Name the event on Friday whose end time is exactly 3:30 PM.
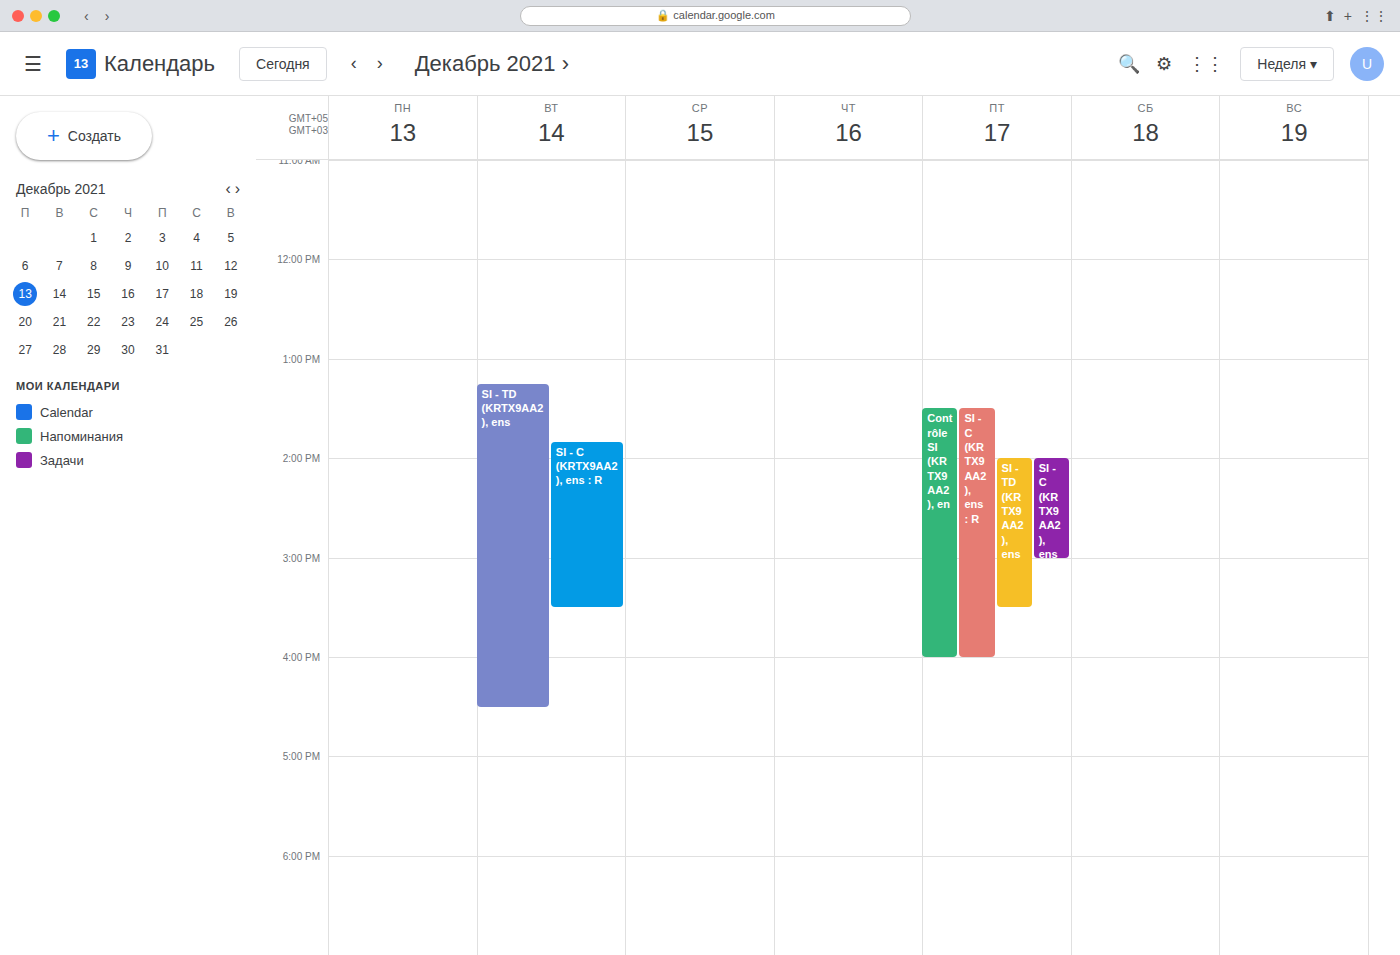
"SI - TD (KRTX9AA2), ens"